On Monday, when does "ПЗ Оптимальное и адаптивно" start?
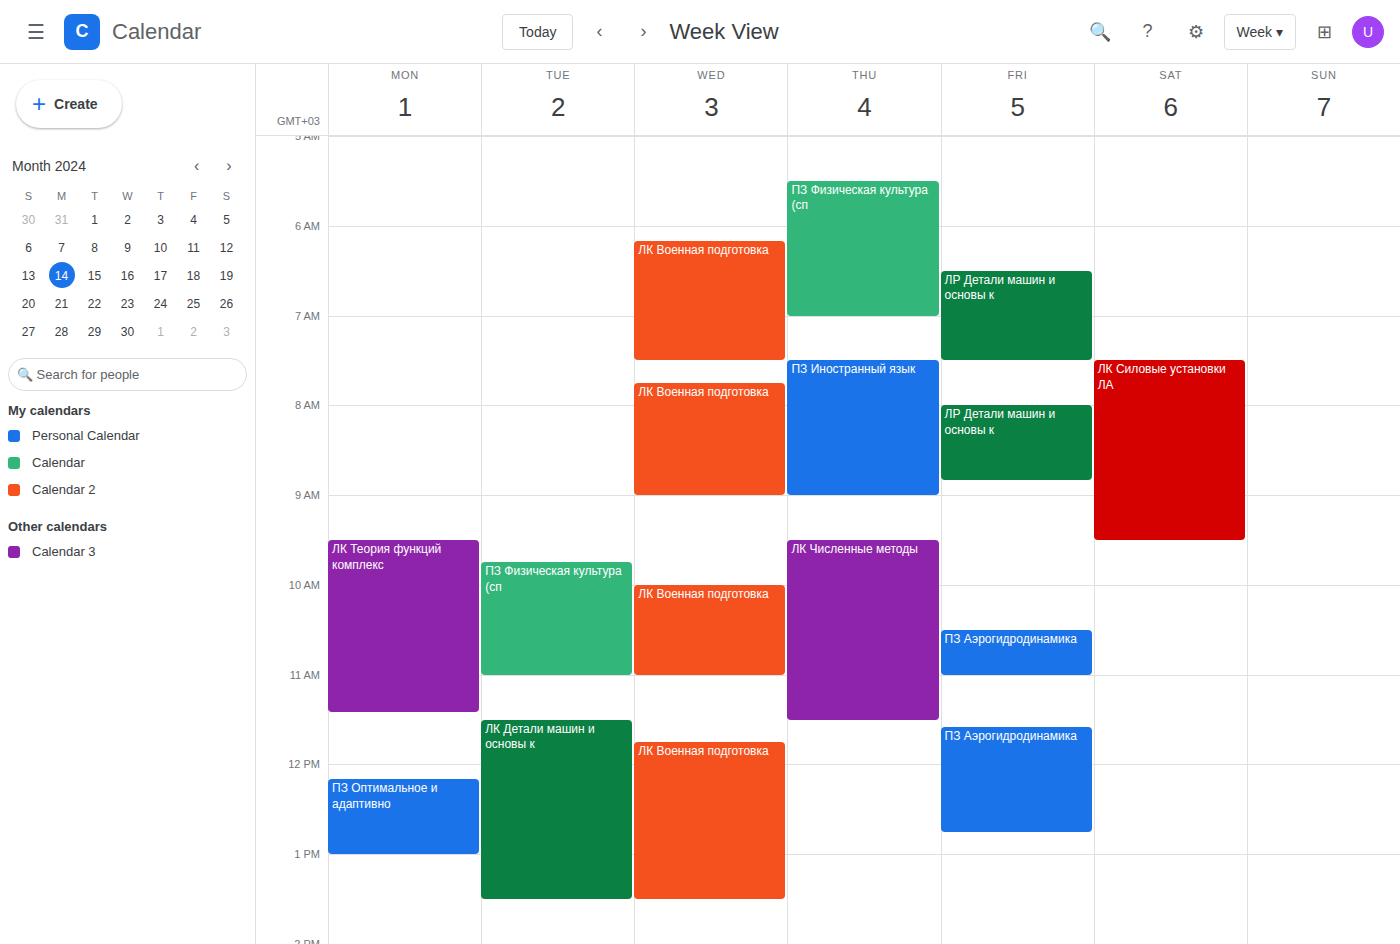
12:10 PM